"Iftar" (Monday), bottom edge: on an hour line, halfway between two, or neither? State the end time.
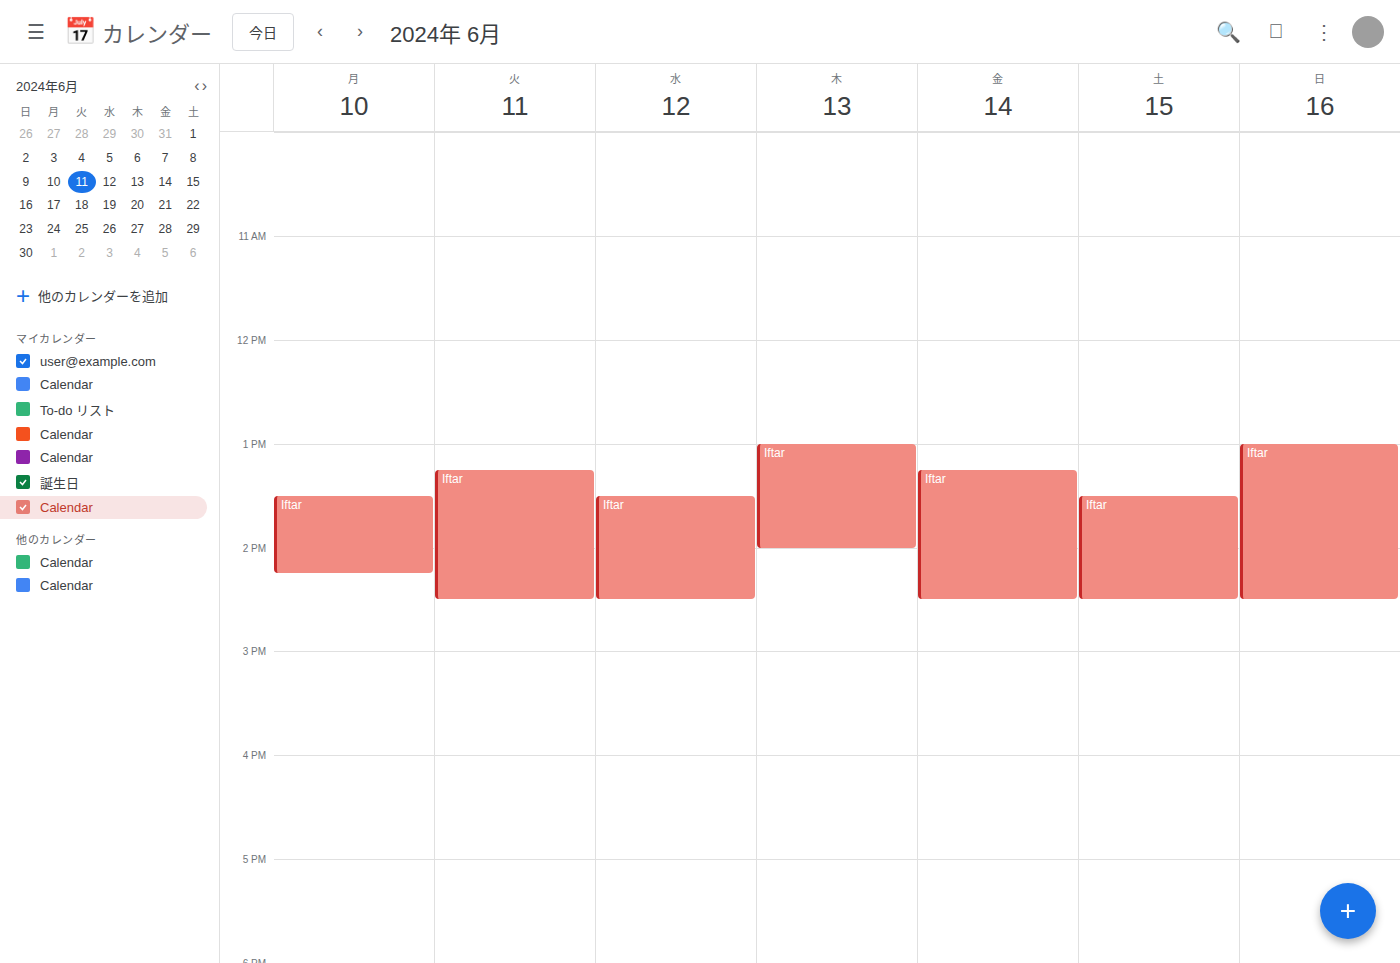
2:15 PM -- neither: a quarter of the way from the 2 PM line to the 3 PM line.